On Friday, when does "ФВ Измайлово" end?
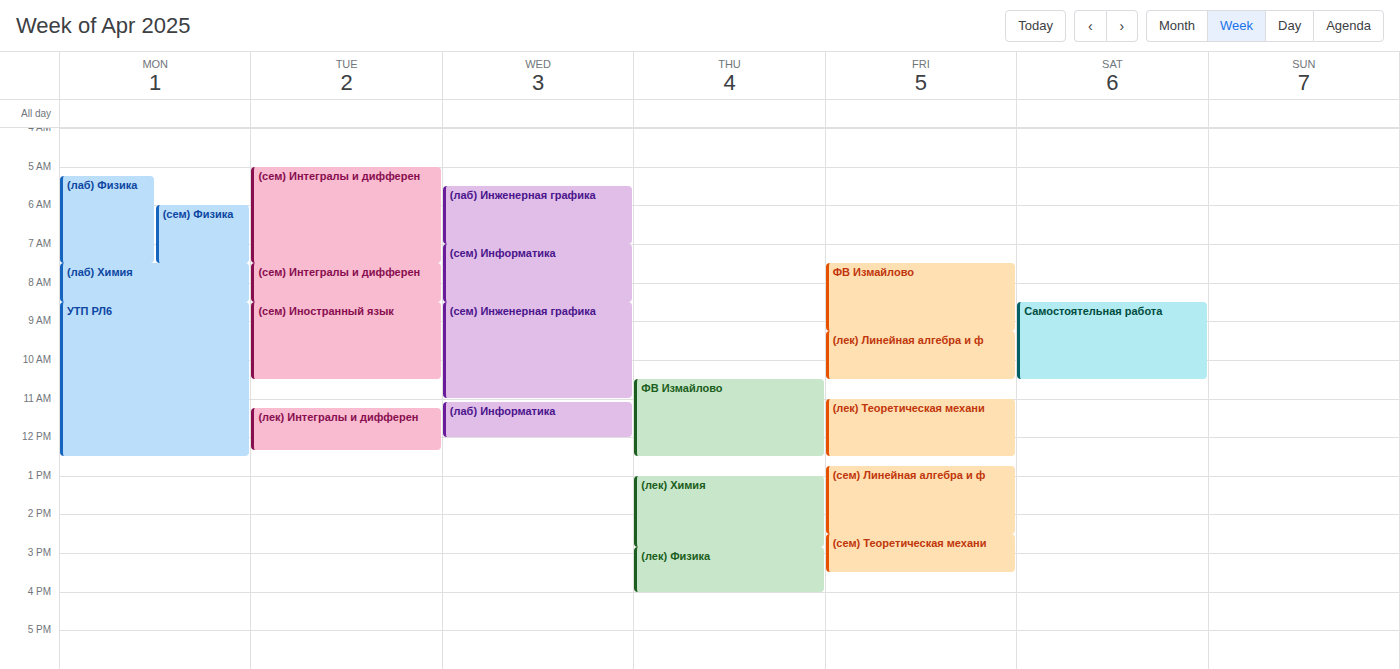
9:15 AM